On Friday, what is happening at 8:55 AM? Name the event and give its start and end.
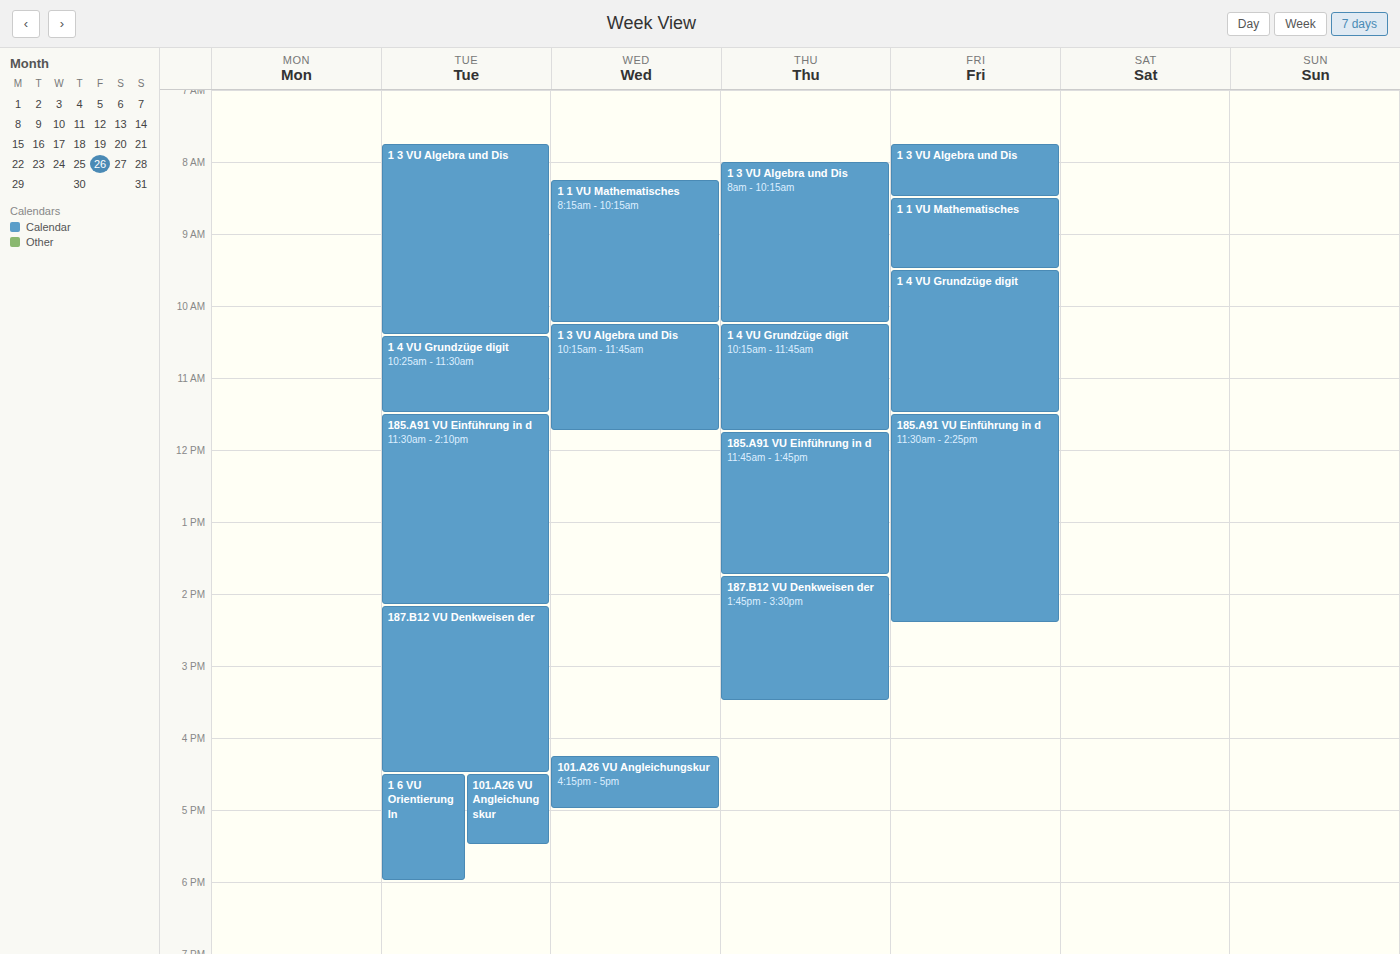
"1 1 VU Mathematisches", 8:30 AM to 9:30 AM